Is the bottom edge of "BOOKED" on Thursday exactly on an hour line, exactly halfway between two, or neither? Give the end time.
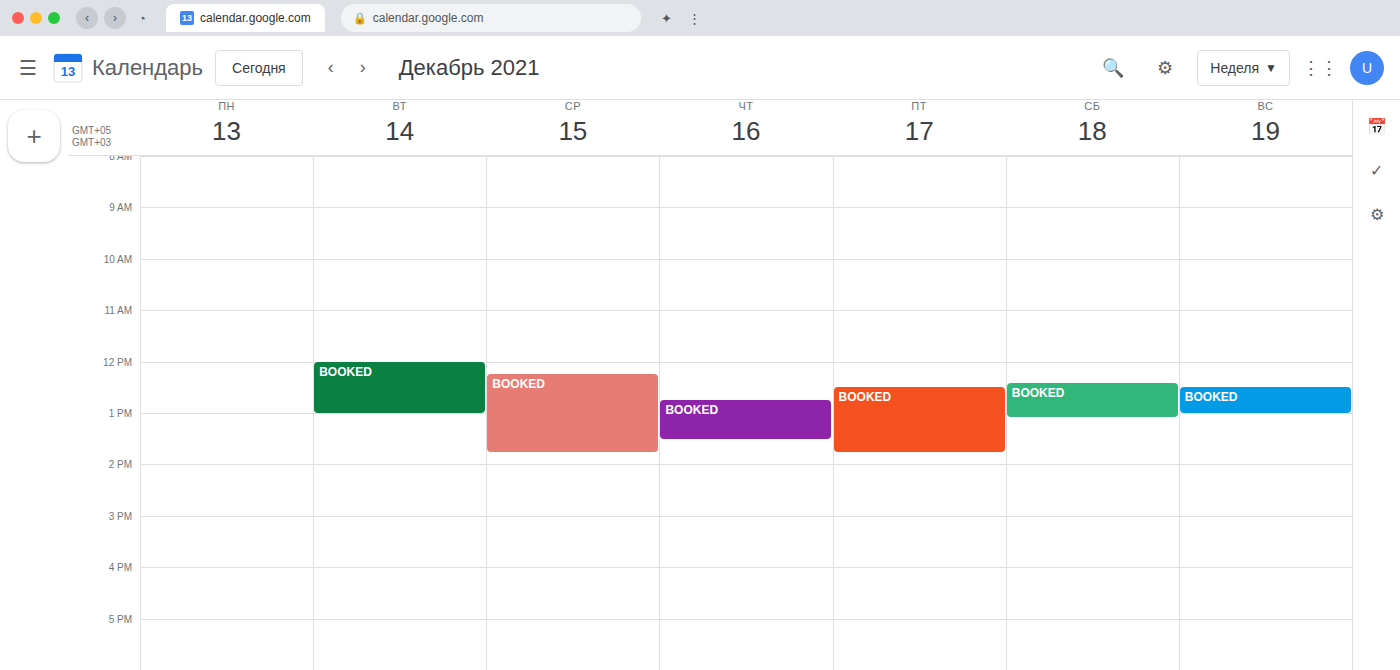
1:30 PM -- halfway between the 1 PM and 2 PM lines.